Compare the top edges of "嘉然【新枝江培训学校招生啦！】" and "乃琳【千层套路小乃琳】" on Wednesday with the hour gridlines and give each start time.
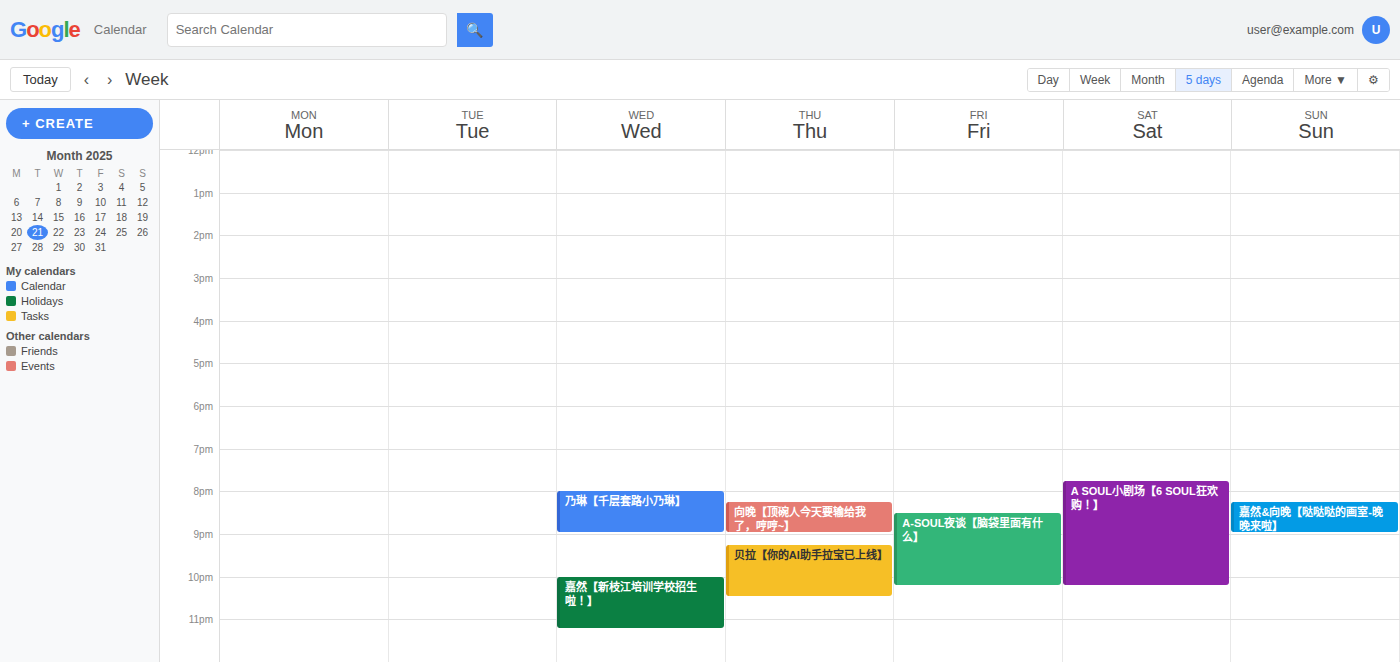
"嘉然【新枝江培训学校招生啦！】": 10:00 PM, exactly on the 10 PM line. "乃琳【千层套路小乃琳】": 8:00 PM, exactly on the 8 PM line.